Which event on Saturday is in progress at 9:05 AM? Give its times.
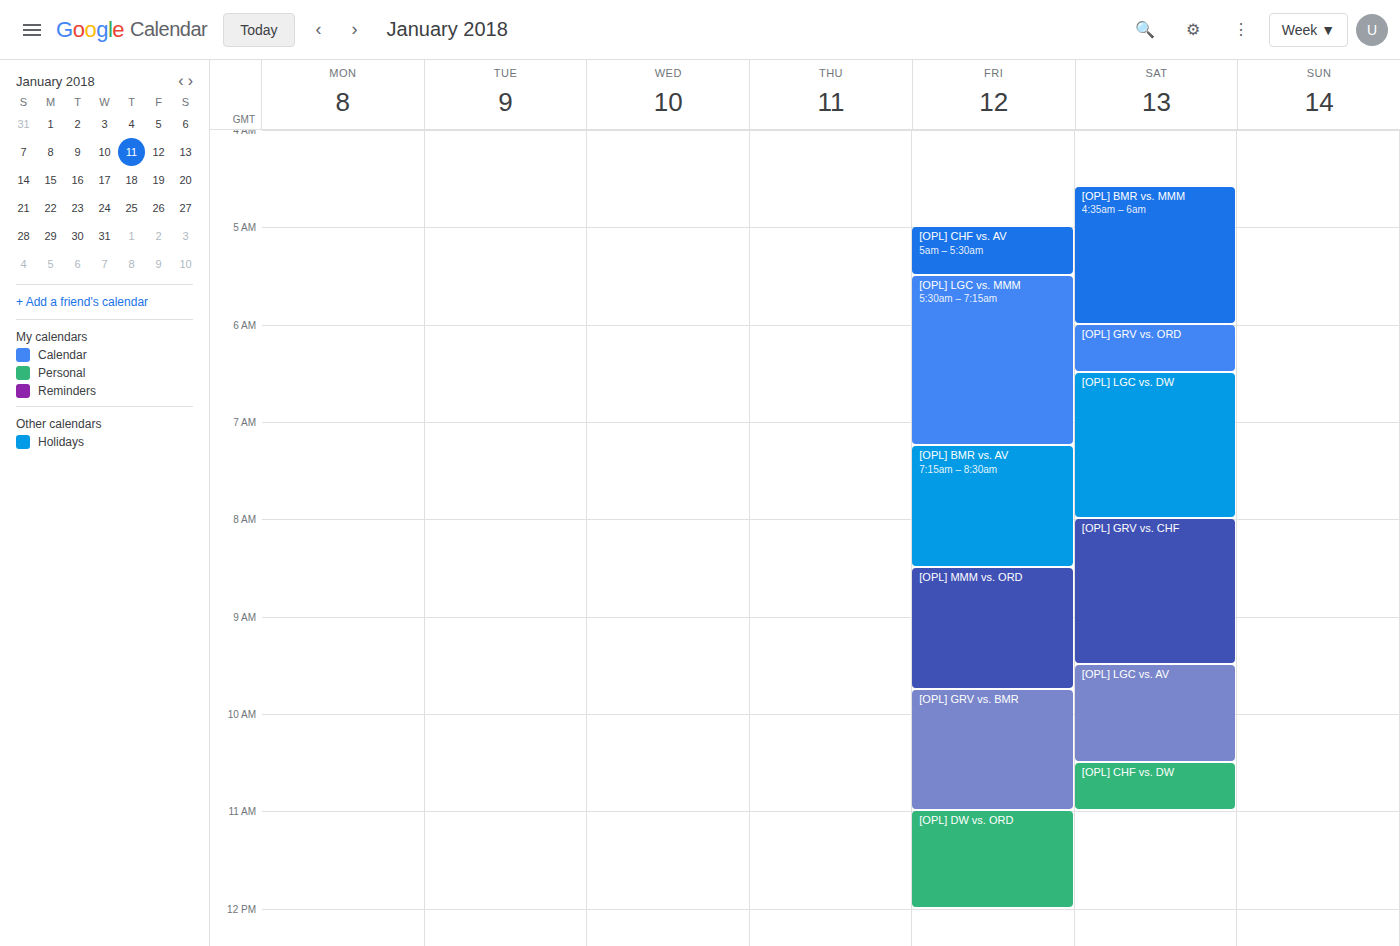
"[OPL] GRV vs. CHF", 8:00 AM to 9:30 AM